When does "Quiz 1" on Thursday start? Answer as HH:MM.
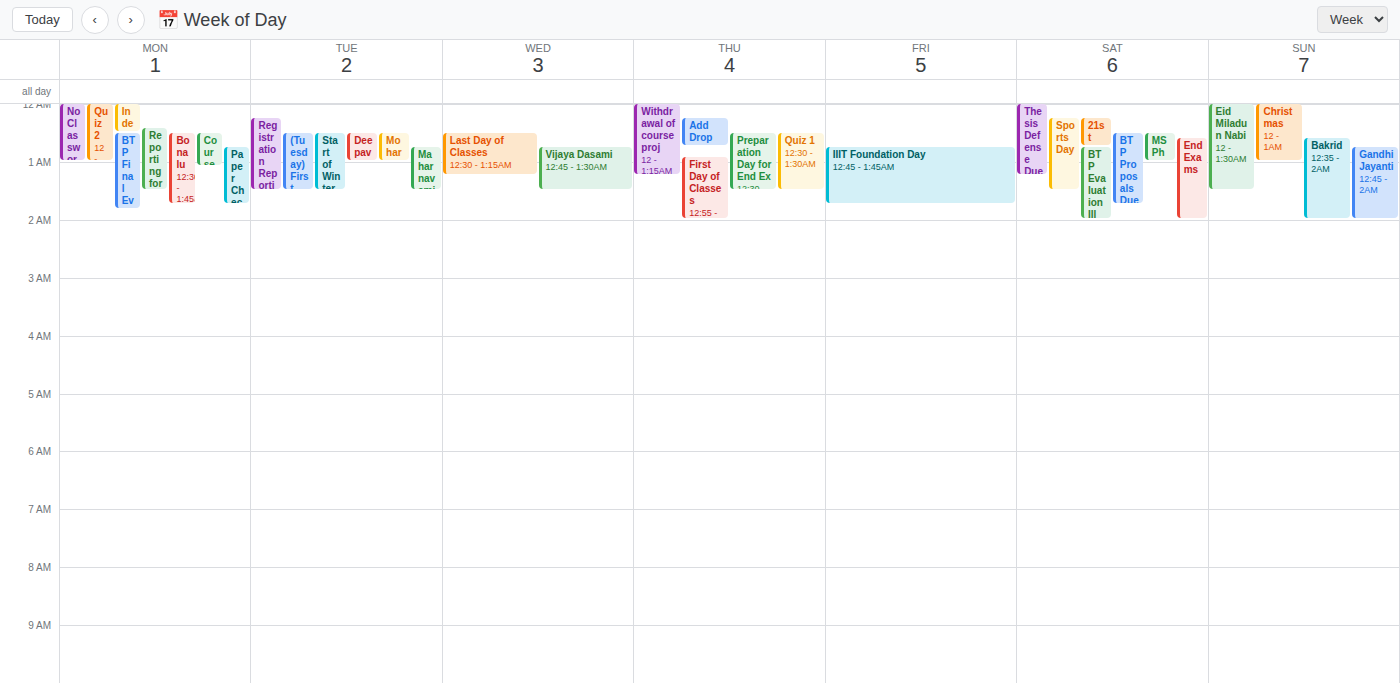
00:30